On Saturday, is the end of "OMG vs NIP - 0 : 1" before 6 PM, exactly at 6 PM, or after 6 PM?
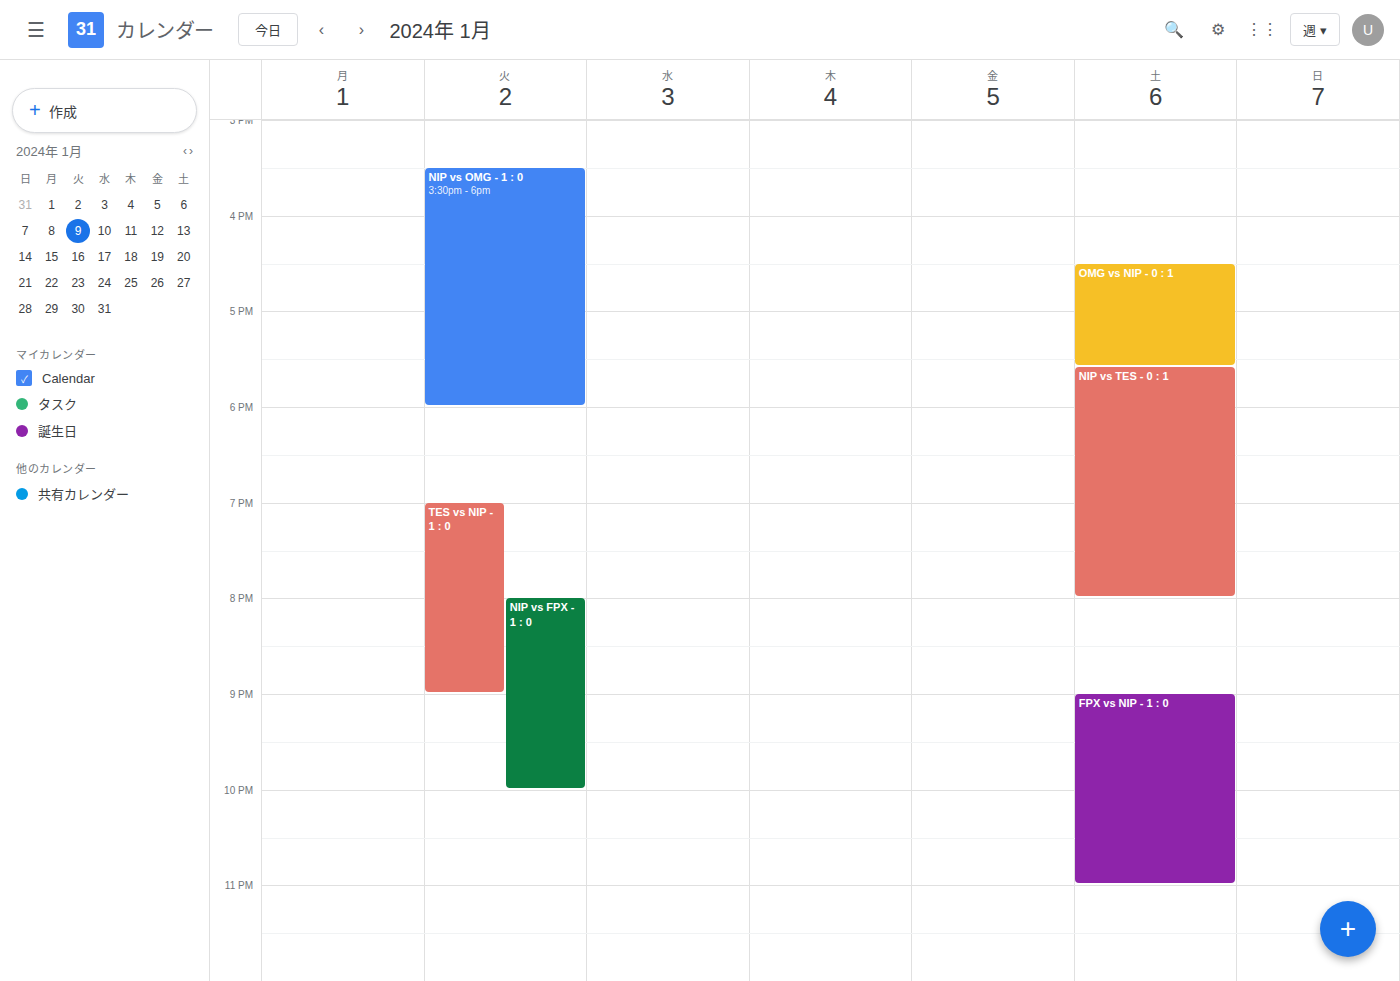
5:35 PM -- before 6 PM, 25 minutes above the 6 PM line.